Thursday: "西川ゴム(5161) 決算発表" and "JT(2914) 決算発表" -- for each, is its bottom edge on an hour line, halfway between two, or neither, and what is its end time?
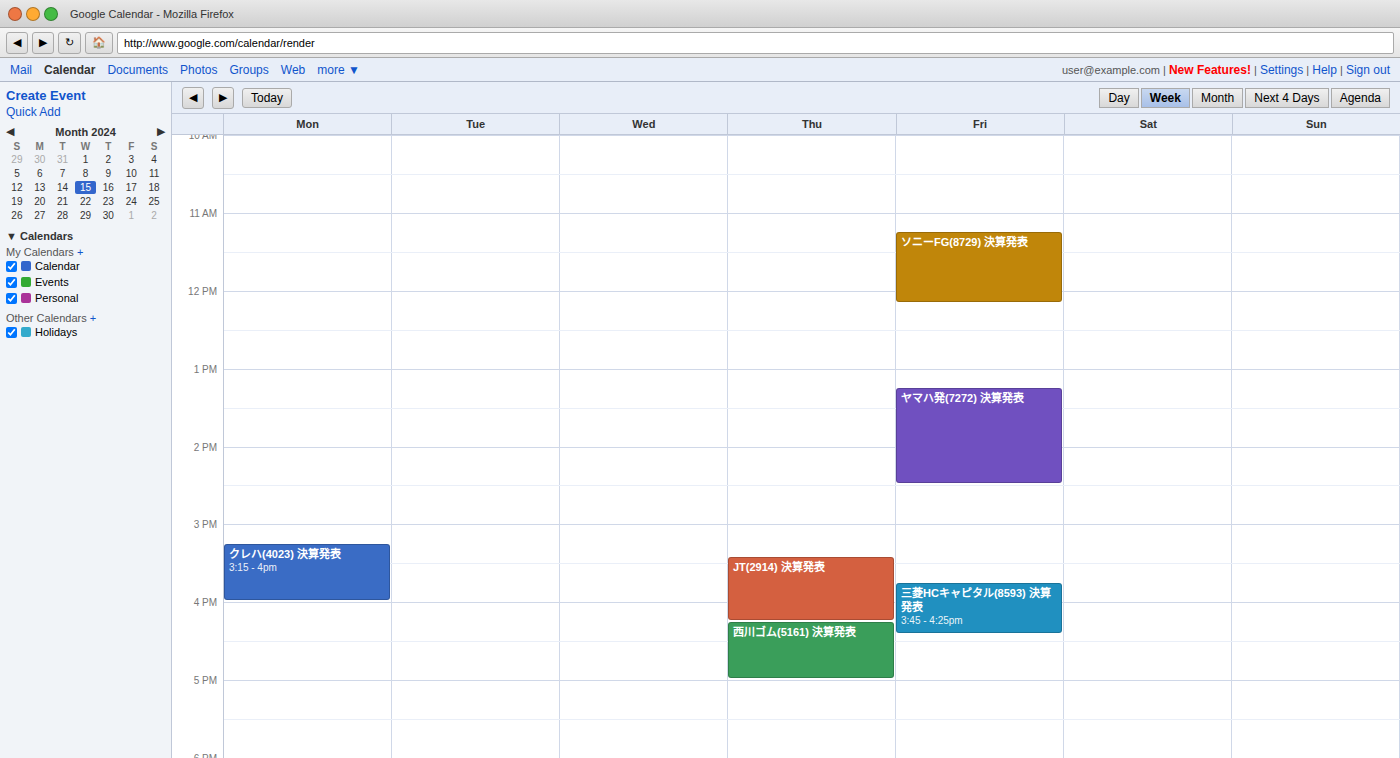
"西川ゴム(5161) 決算発表": 5:00 PM, exactly on the 5 PM line. "JT(2914) 決算発表": 4:15 PM, neither: a quarter of the way from the 4 PM line to the 5 PM line.